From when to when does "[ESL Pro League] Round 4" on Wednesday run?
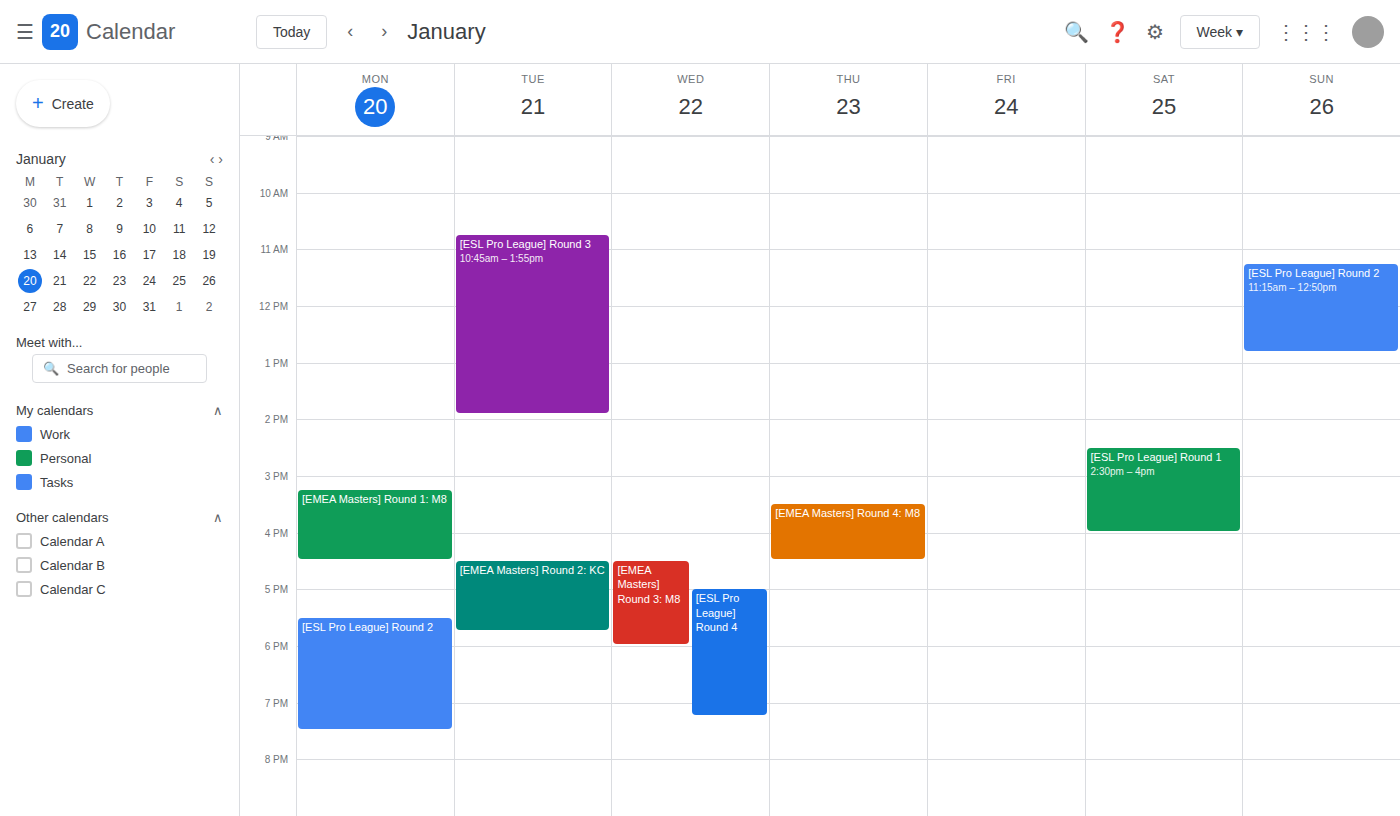
5:00 PM to 7:15 PM